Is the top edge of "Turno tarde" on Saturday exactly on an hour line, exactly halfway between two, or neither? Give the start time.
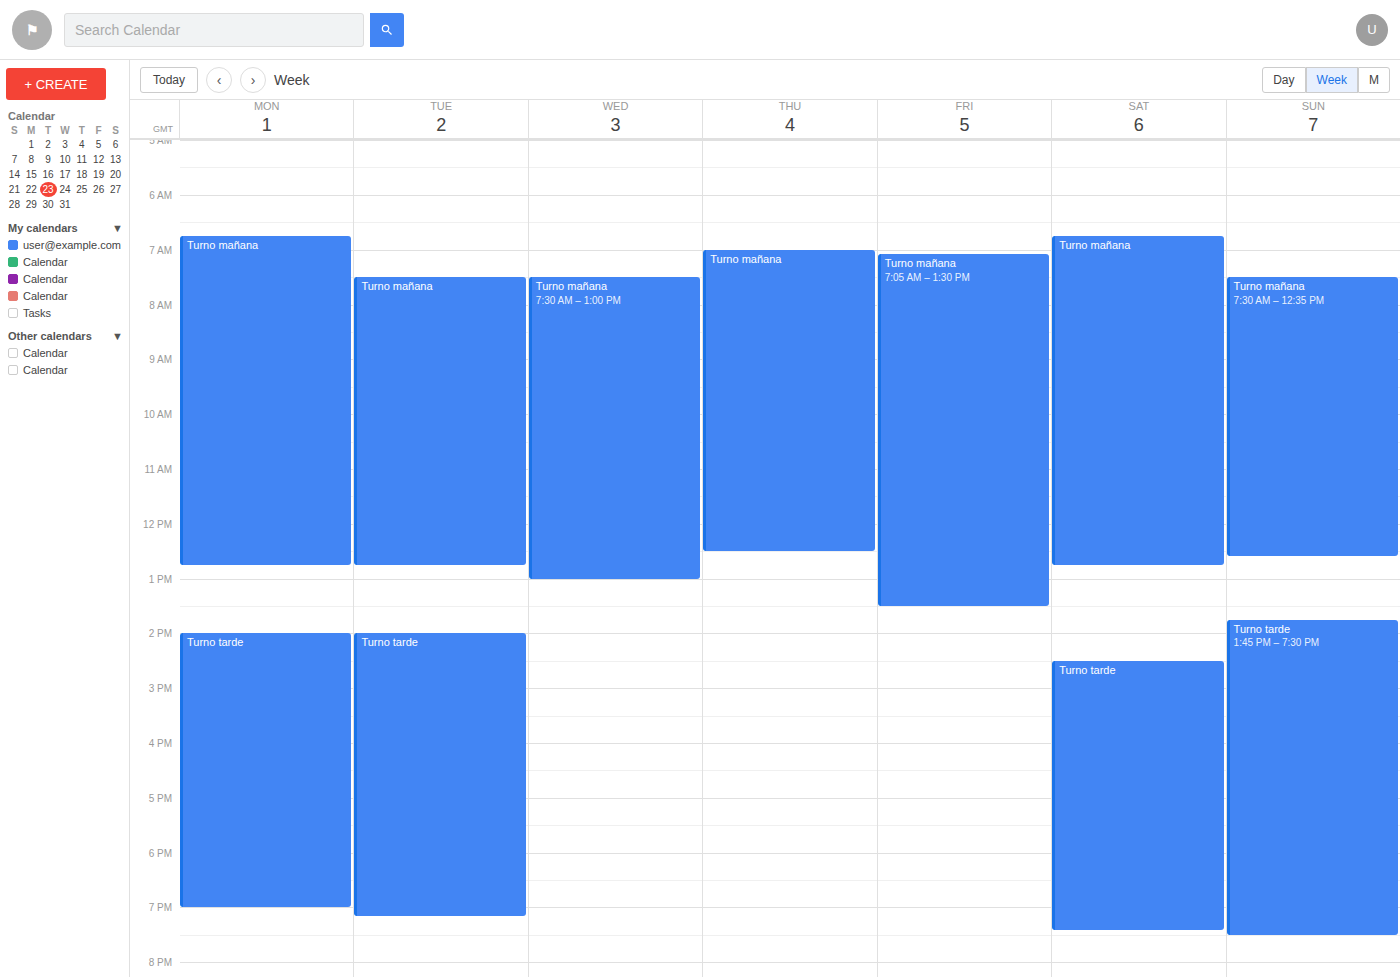
14:30 -- halfway between the 14:00 and 15:00 lines.